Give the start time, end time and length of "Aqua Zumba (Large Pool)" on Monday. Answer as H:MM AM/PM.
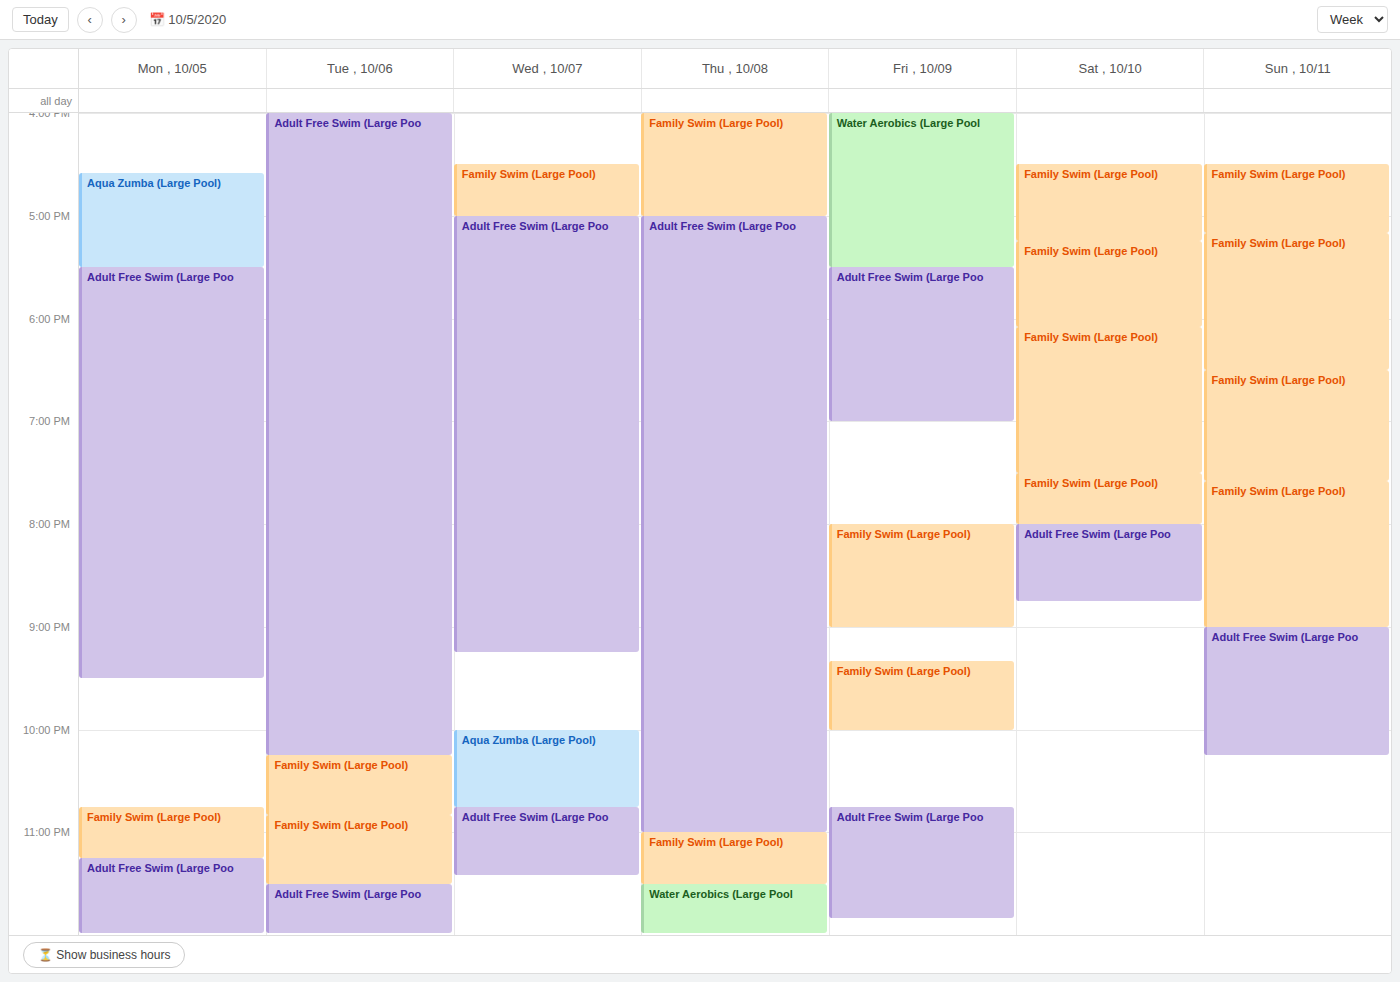
4:35 PM to 5:30 PM, 55 minutes